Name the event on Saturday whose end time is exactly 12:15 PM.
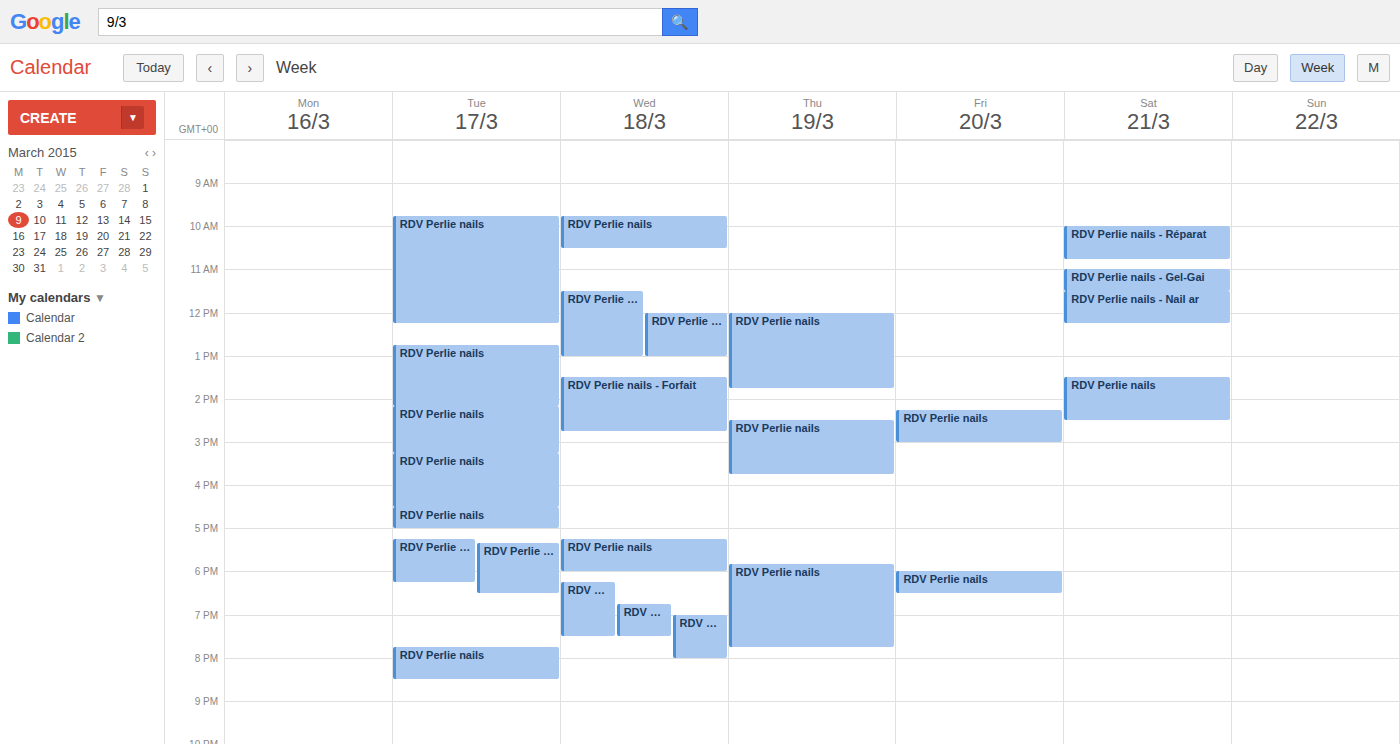
"RDV Perlie nails - Nail ar"